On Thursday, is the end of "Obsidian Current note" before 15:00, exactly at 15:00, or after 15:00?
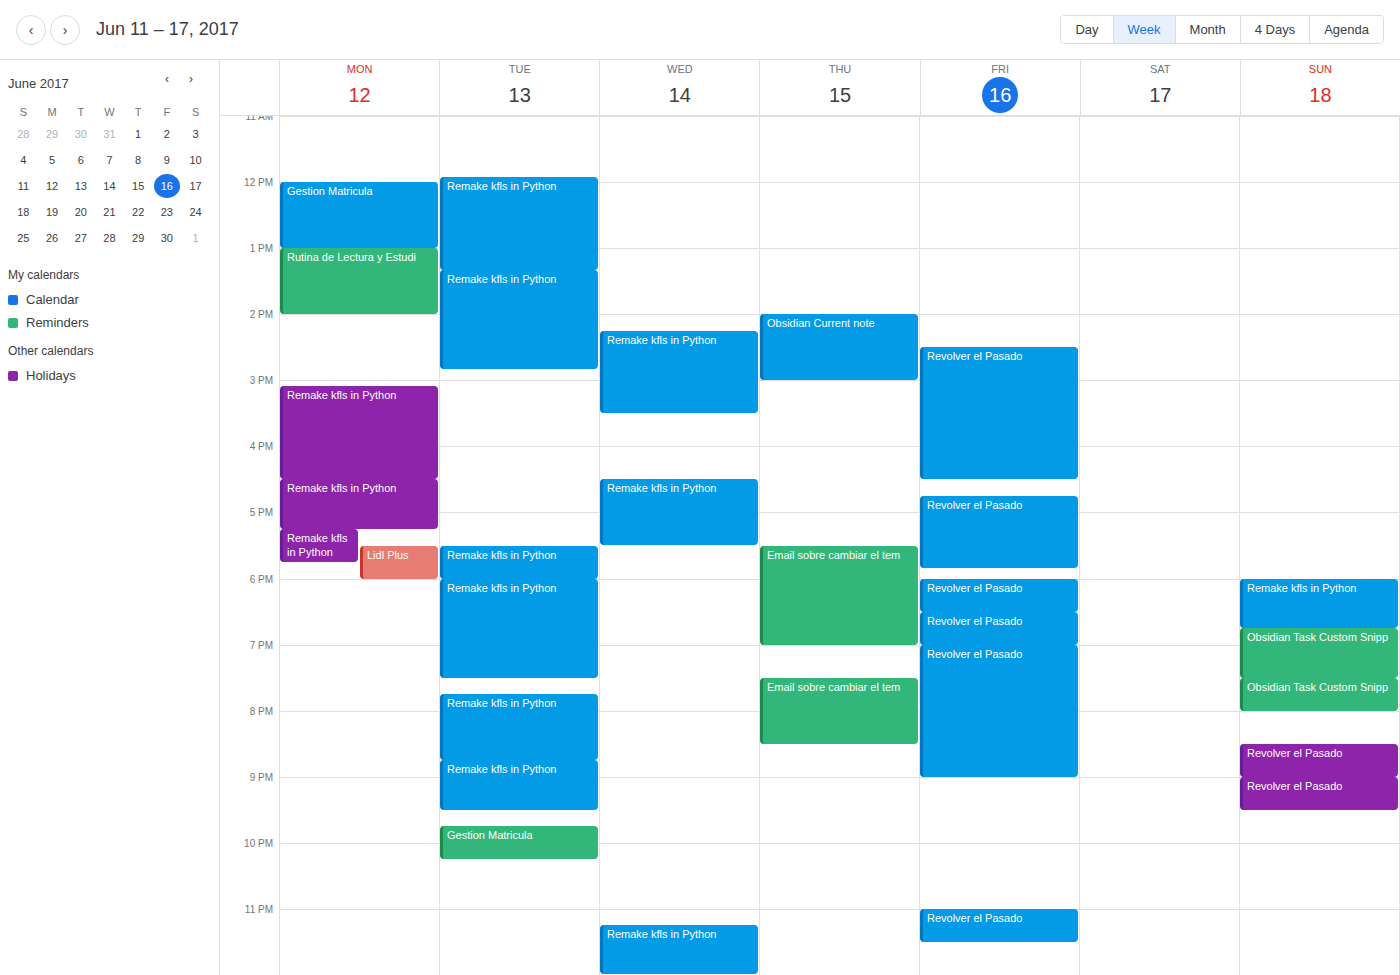
15:00 -- exactly at 15:00, on the 15:00 line.